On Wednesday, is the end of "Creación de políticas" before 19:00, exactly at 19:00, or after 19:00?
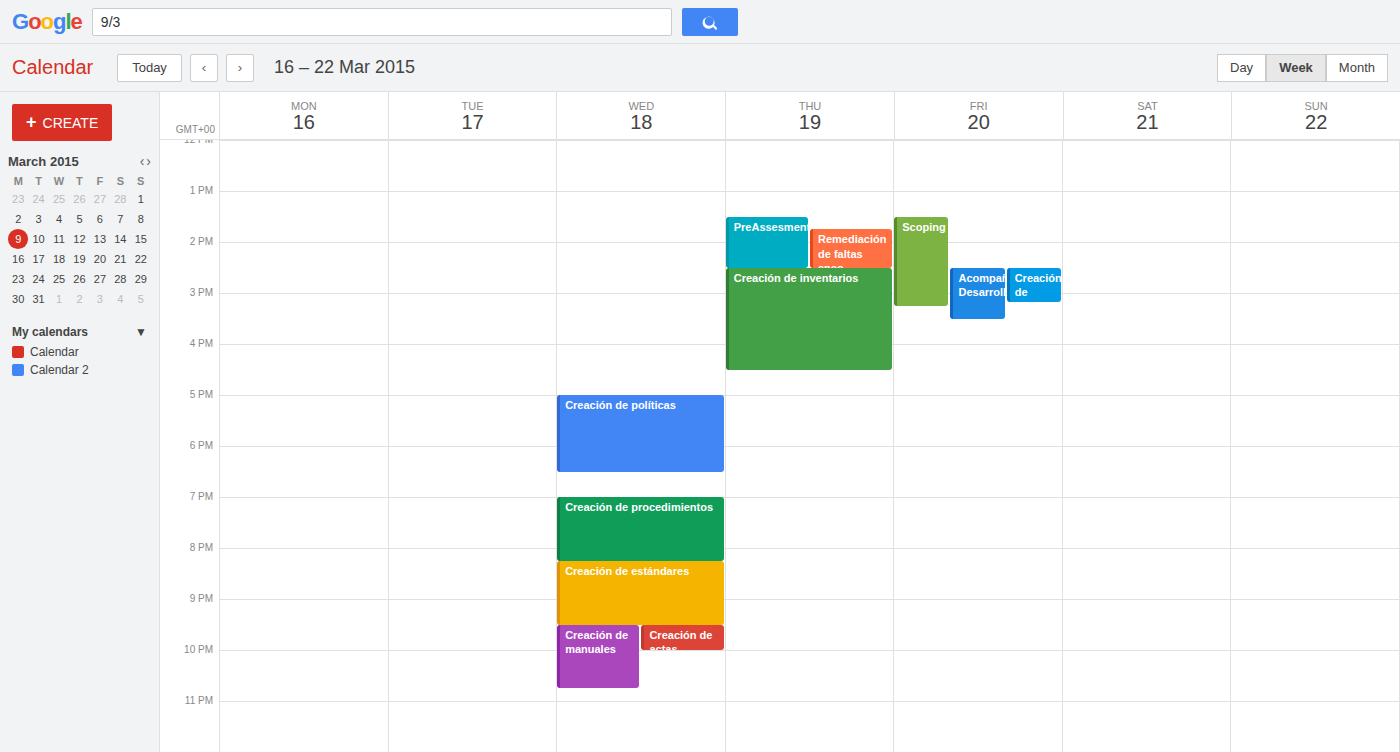
18:30 -- before 19:00, 30 minutes above the 19:00 line.